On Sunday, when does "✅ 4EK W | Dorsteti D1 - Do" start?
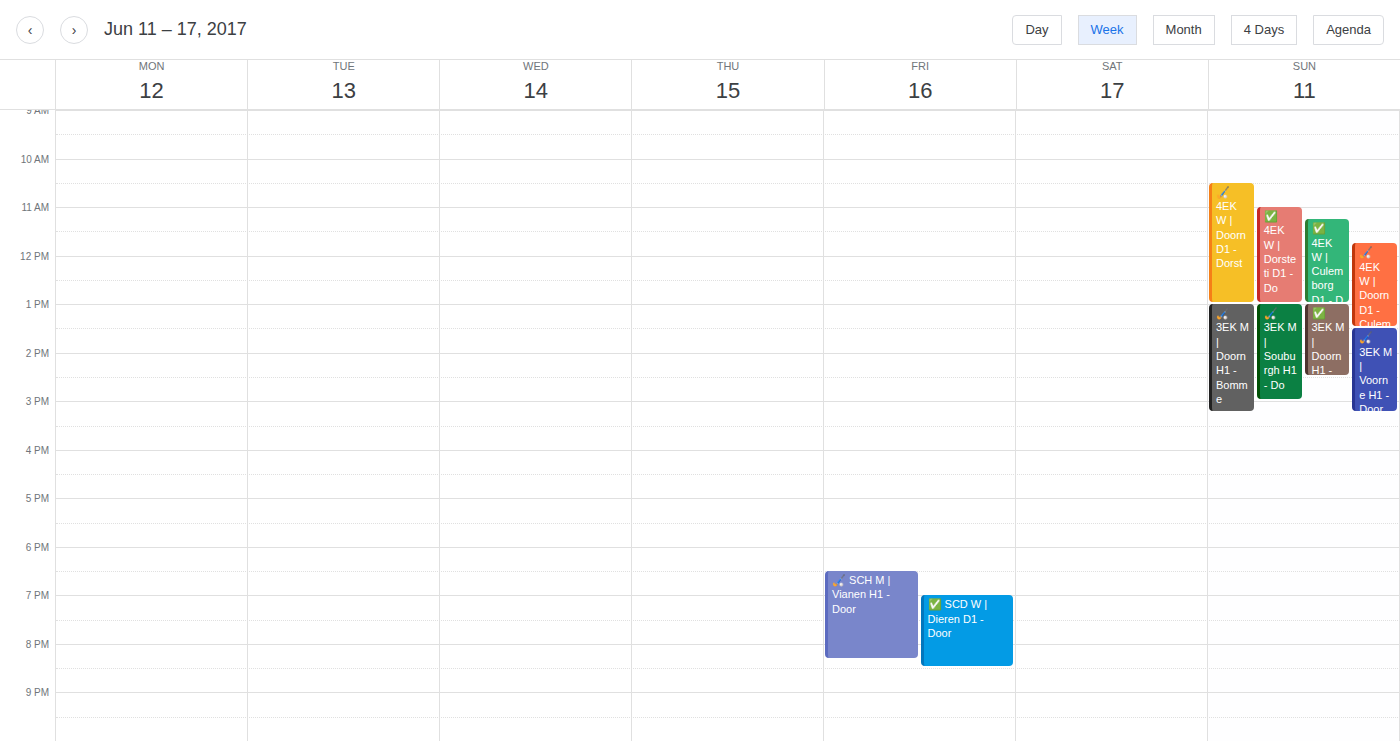
11:00 AM